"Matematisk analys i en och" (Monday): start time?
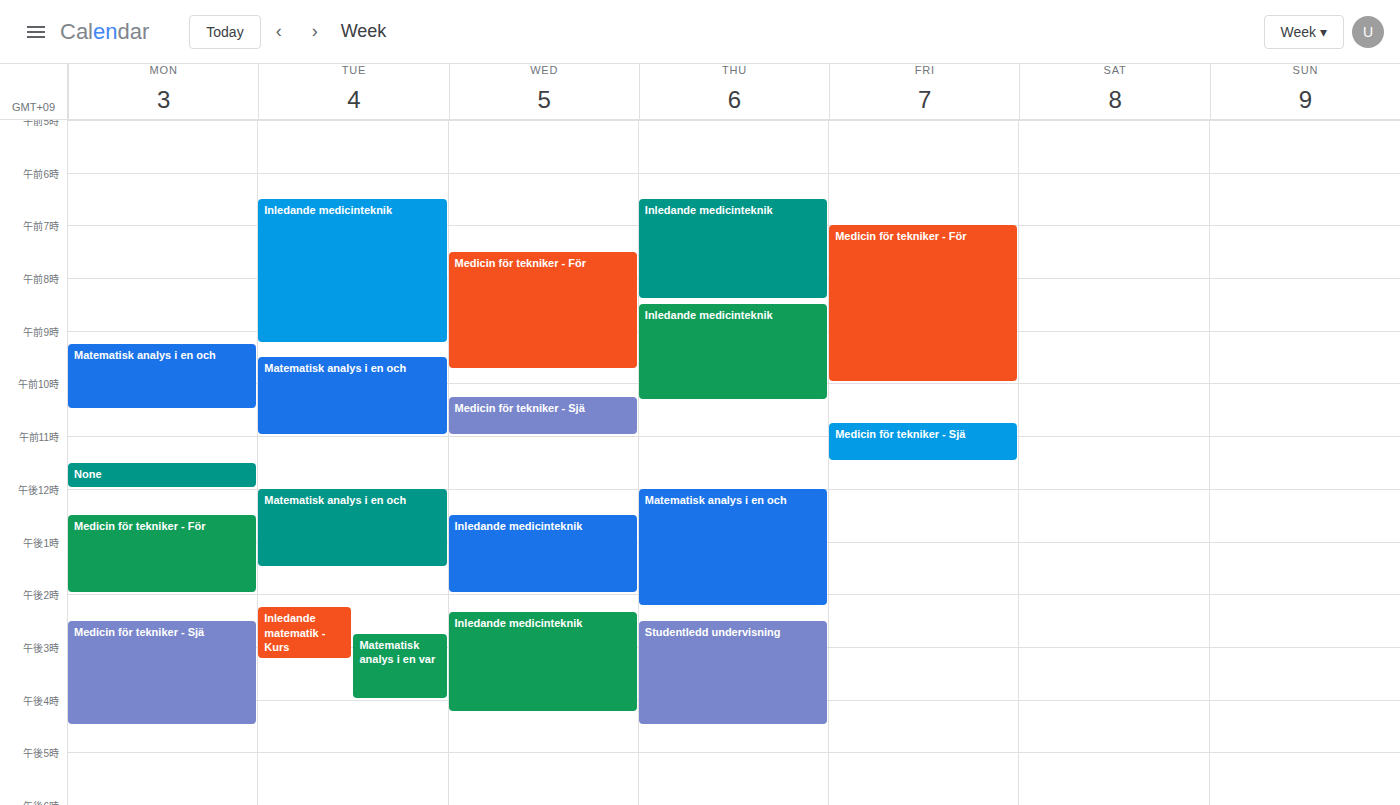
9:15 AM